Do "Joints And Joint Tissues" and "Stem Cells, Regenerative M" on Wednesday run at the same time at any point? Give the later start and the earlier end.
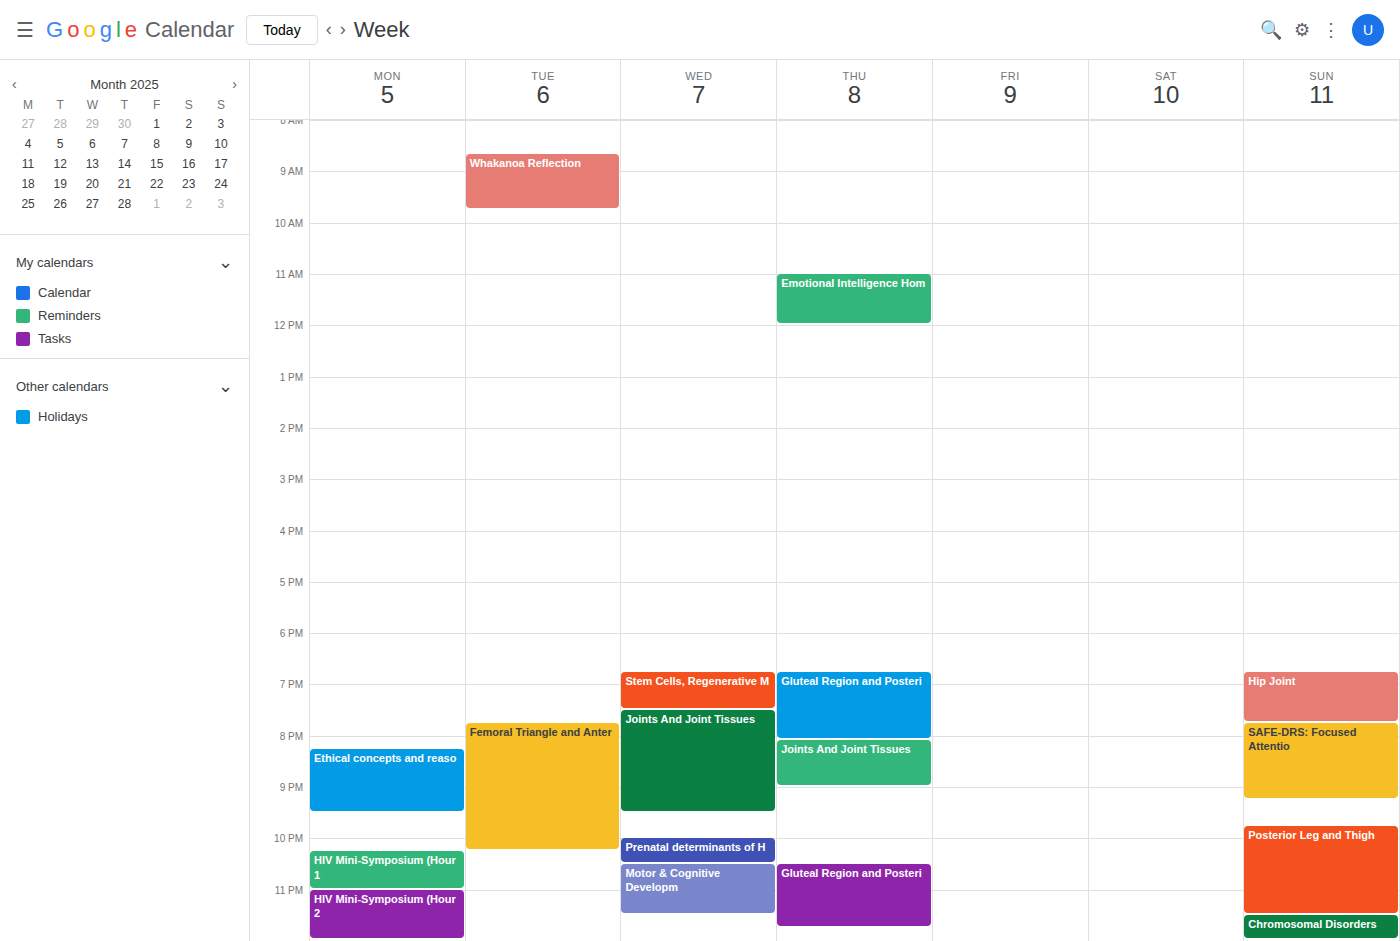
"Stem Cells, Regenerative M" ends at 7:30 PM, exactly when "Joints And Joint Tissues" starts -- they touch but do not overlap.